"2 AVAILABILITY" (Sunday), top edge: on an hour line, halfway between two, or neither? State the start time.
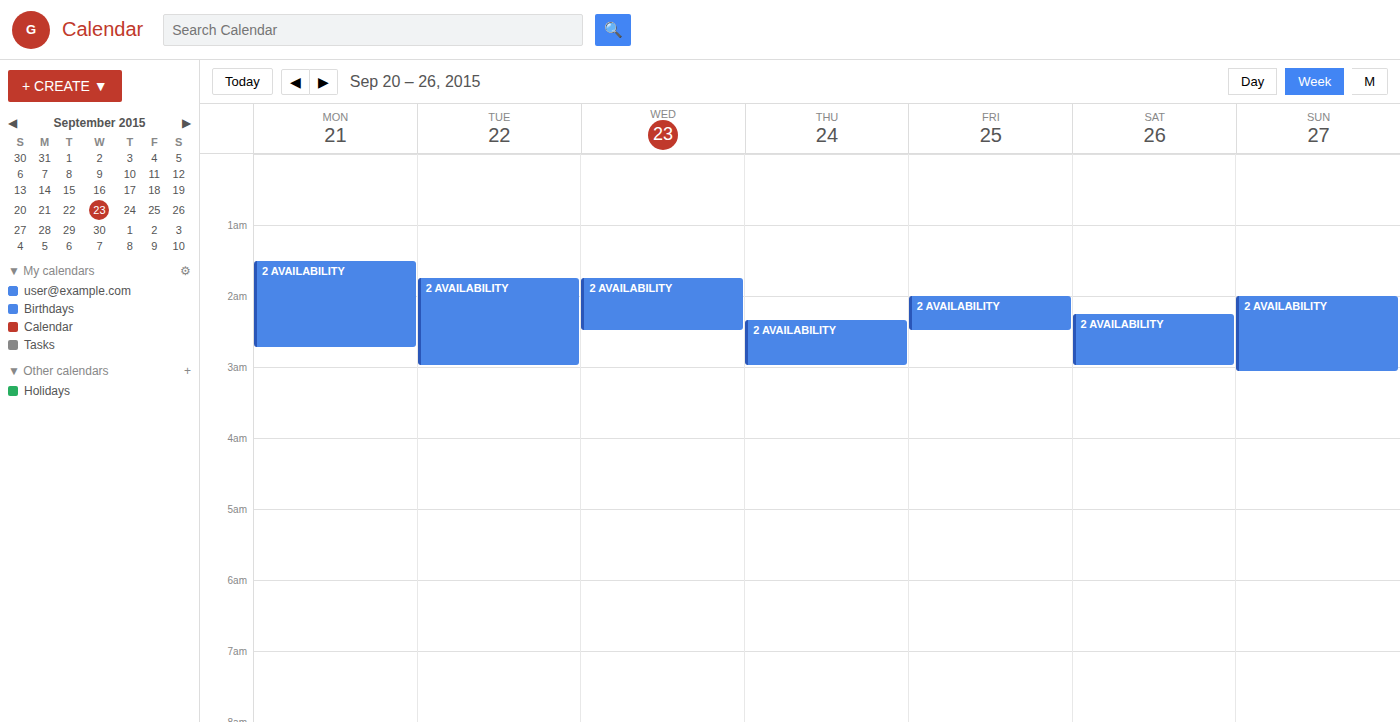
2:00 AM -- exactly on the 2 AM line.